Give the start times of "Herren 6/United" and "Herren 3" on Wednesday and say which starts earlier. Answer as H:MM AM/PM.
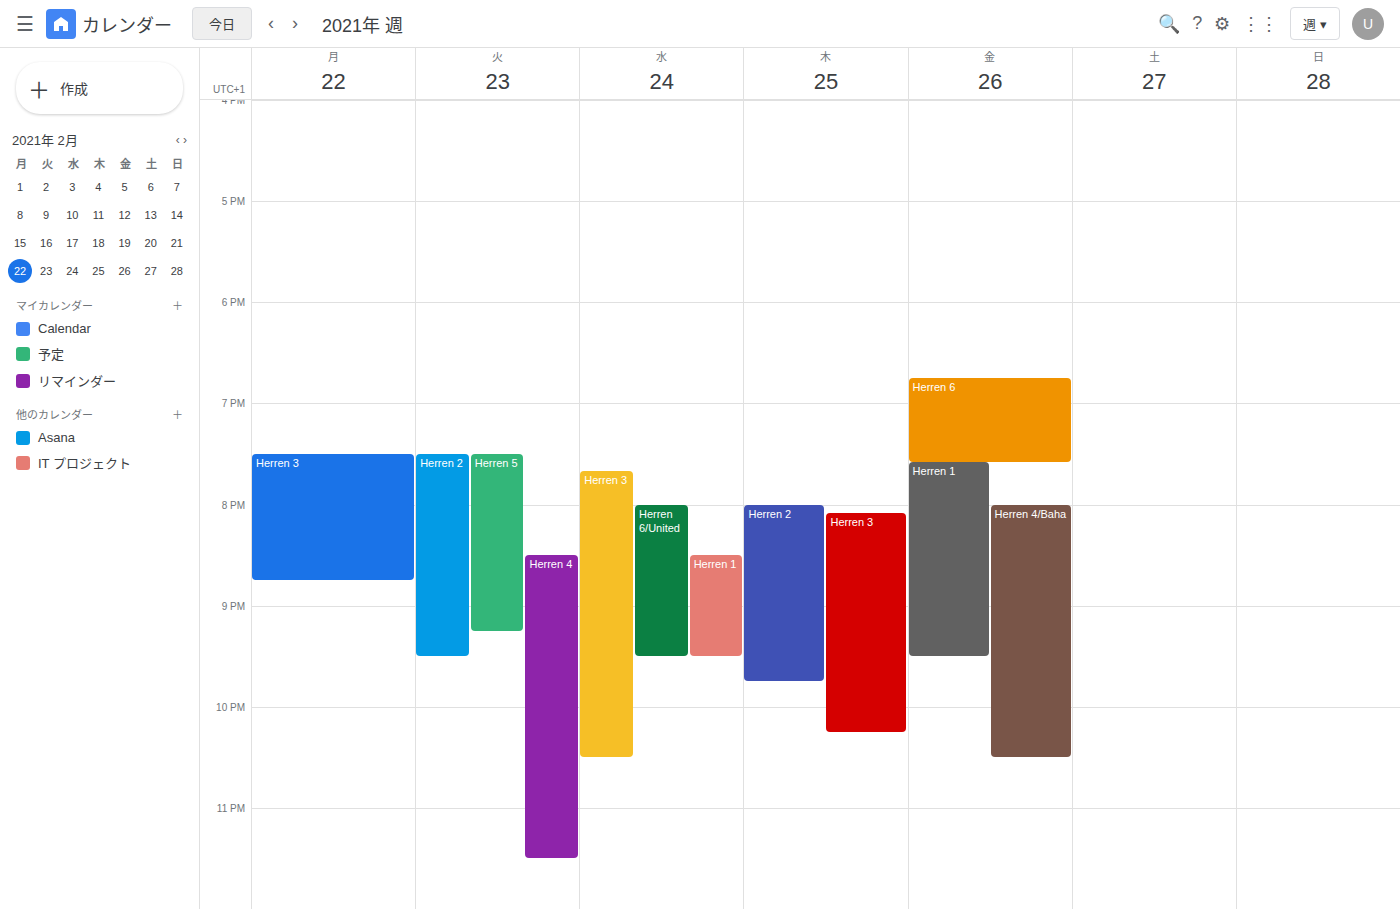
"Herren 3" 7:40 PM; "Herren 6/United" 8:00 PM.